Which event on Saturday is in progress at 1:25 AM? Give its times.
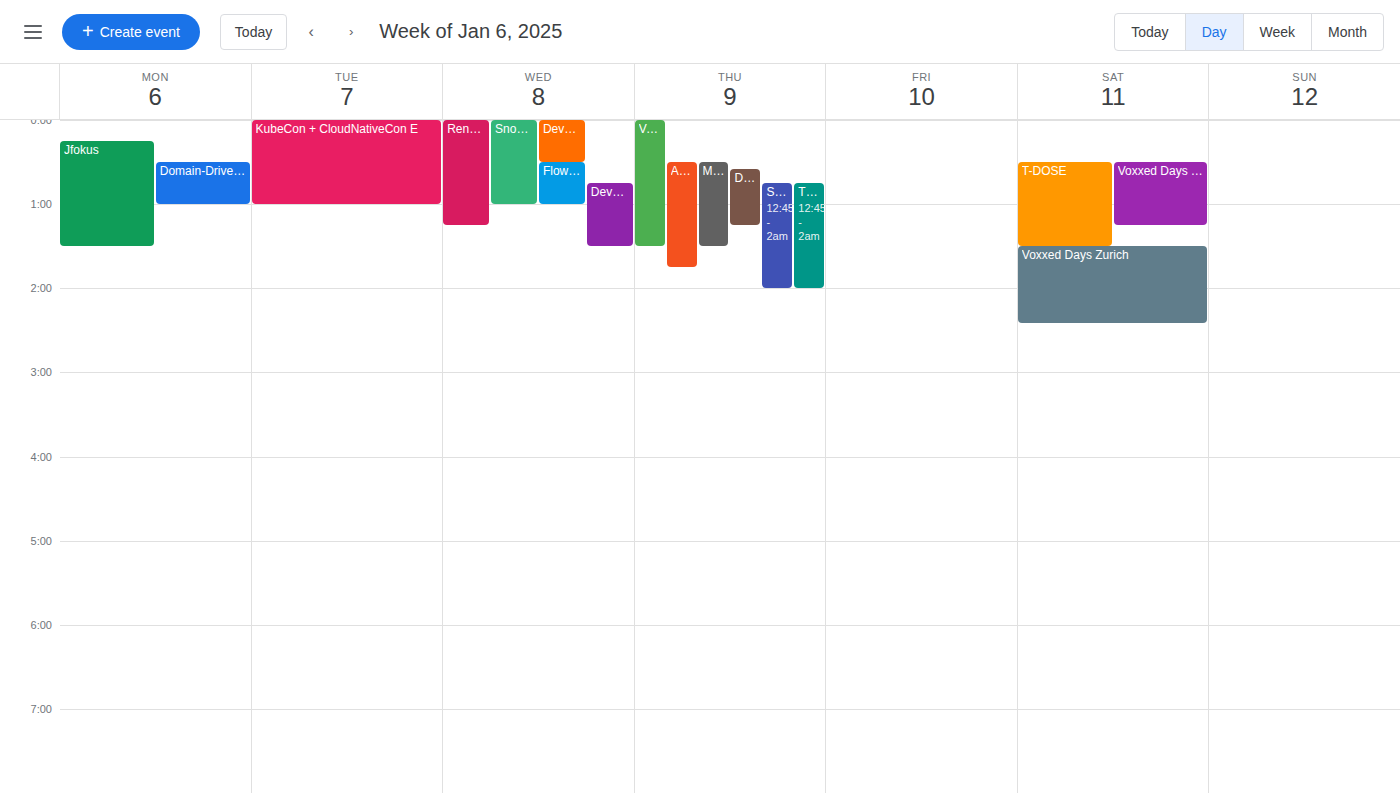
"T-DOSE", 12:30 AM to 1:30 AM